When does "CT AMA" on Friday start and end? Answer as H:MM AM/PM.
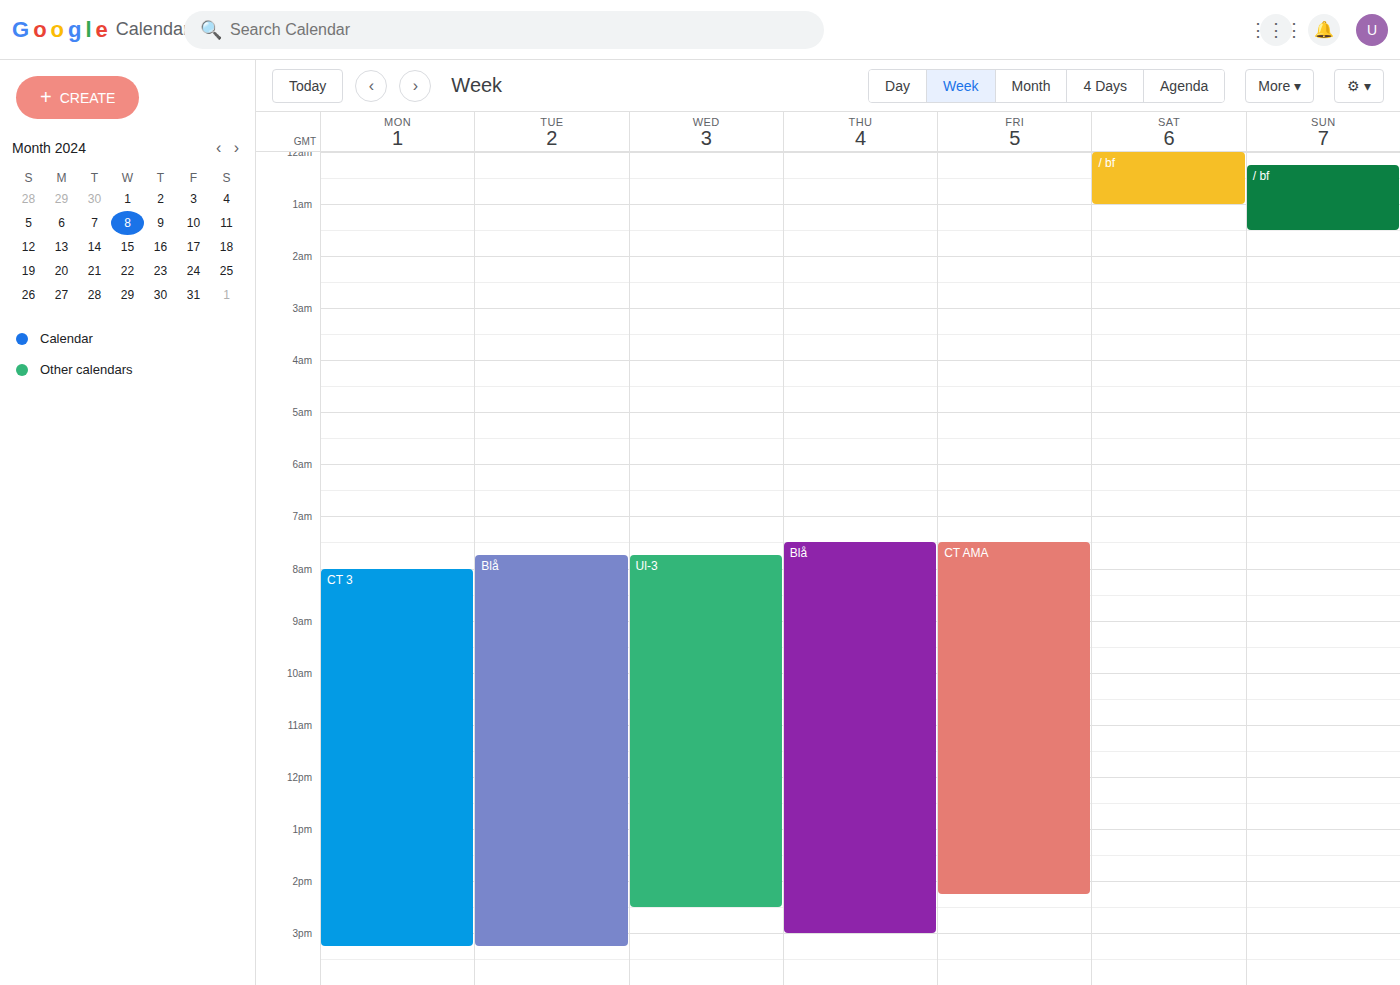
7:30 AM to 2:15 PM